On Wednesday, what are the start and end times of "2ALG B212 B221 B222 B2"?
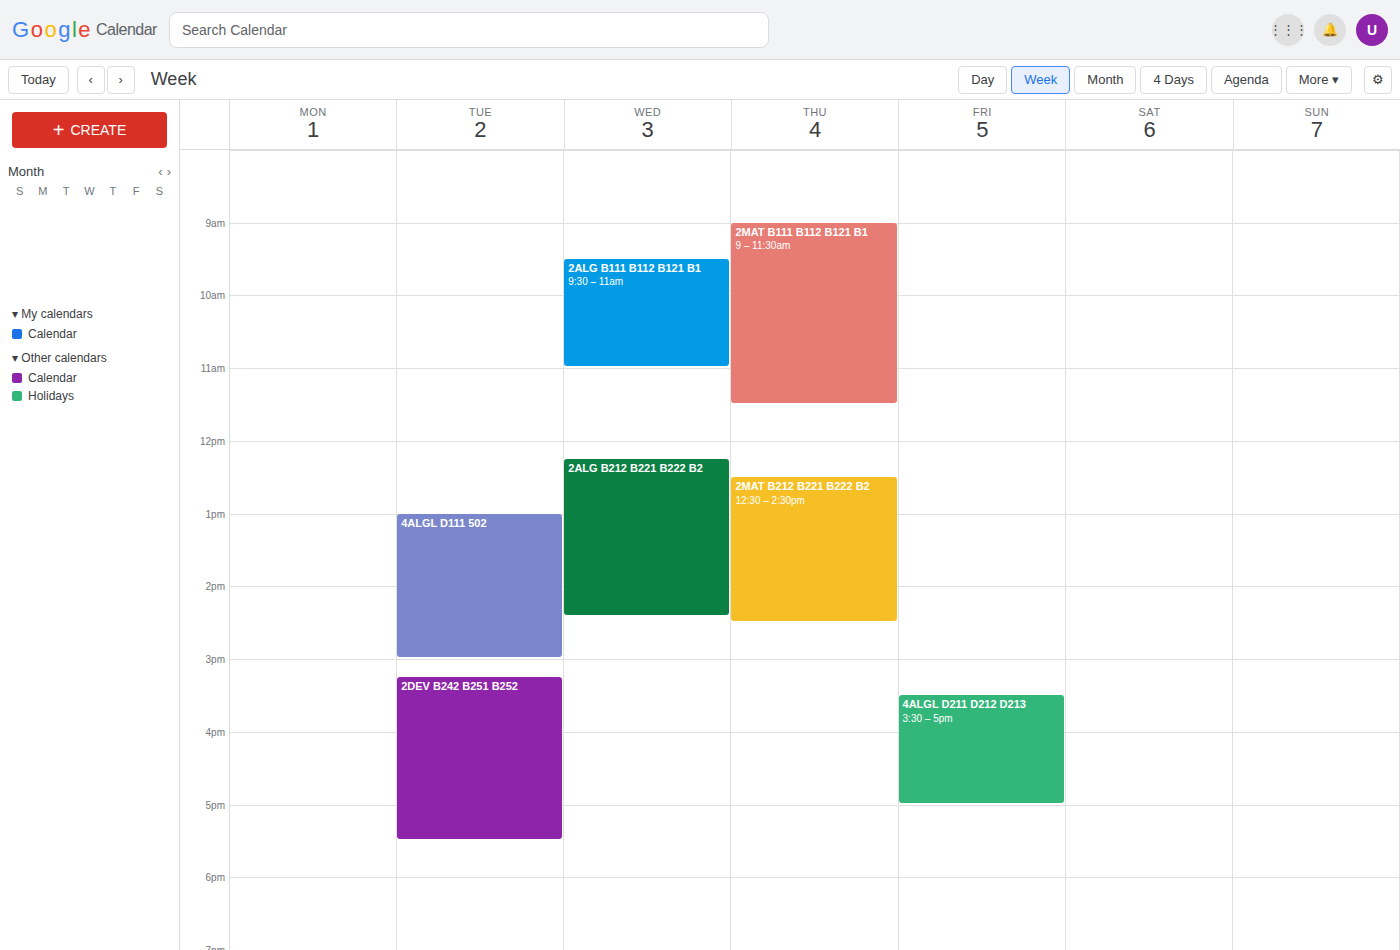
12:15 PM to 2:25 PM